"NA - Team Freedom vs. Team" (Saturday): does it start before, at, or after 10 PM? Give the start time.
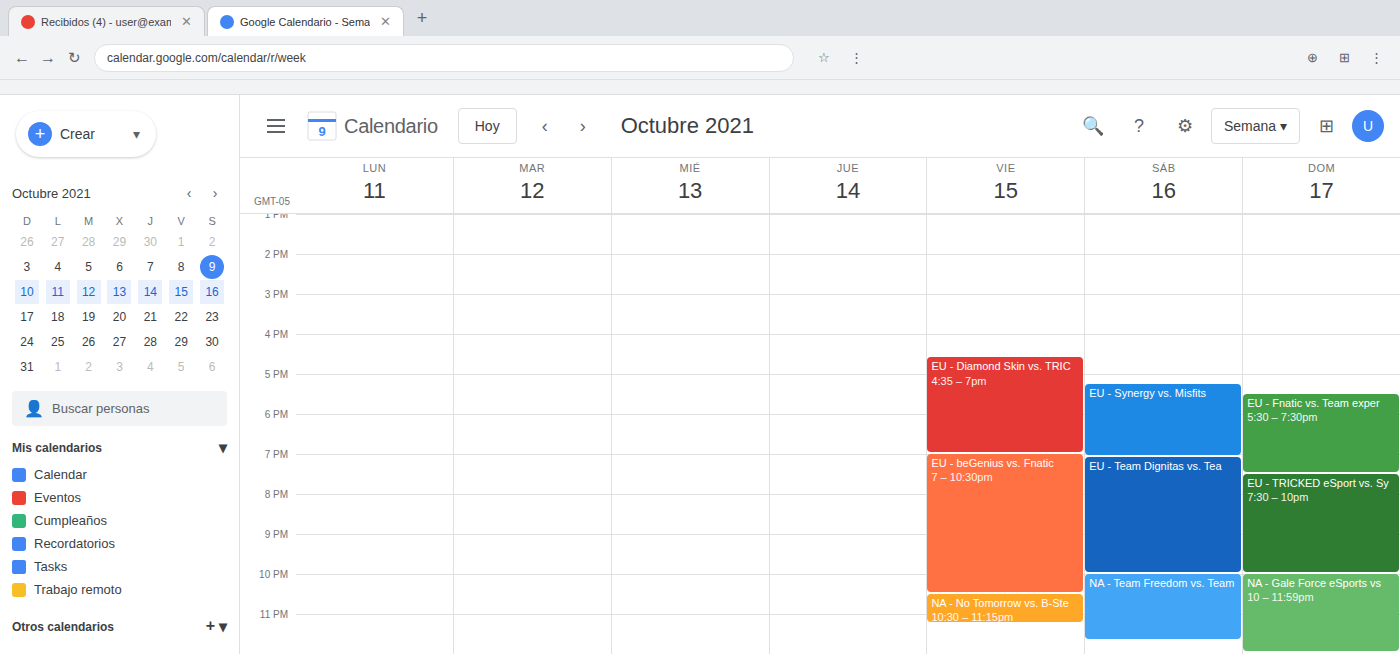
10:00 PM -- exactly at 10 PM, on the 10 PM line.